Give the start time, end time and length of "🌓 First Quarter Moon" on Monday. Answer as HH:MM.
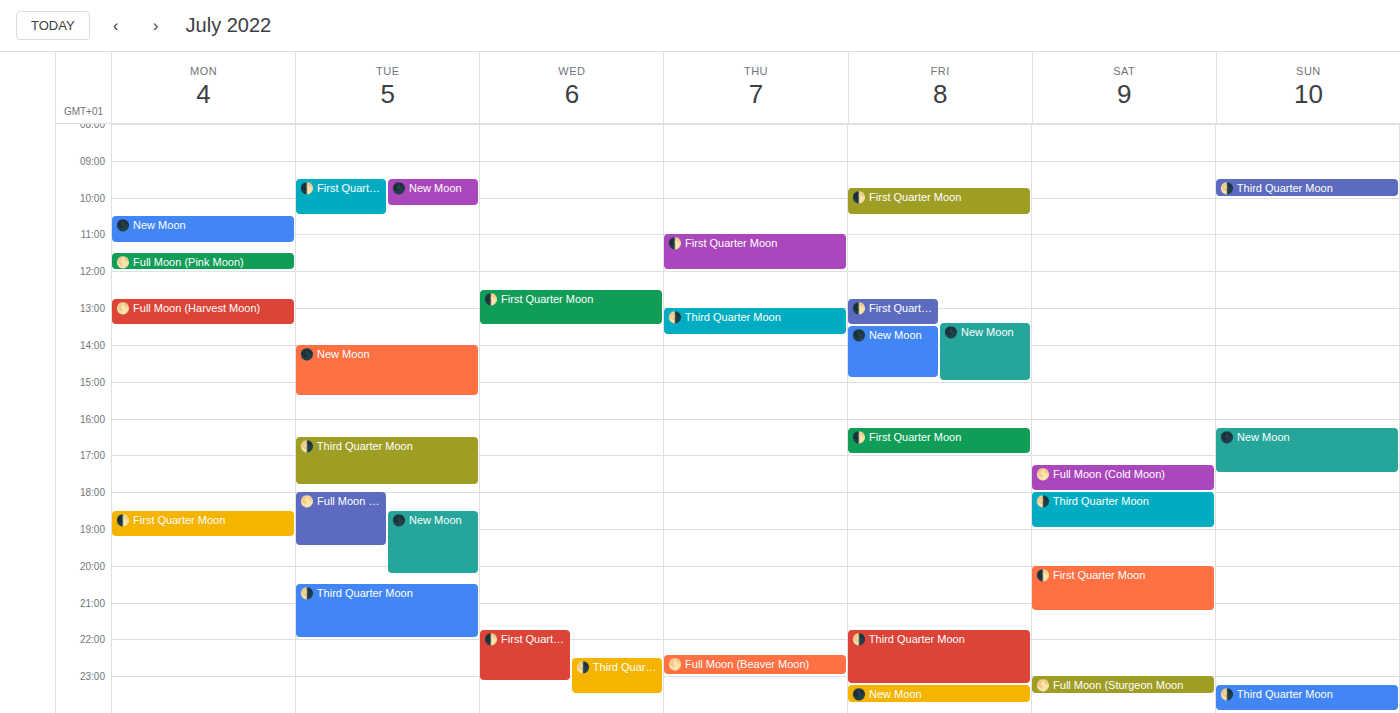
18:30 to 19:15, 45 minutes